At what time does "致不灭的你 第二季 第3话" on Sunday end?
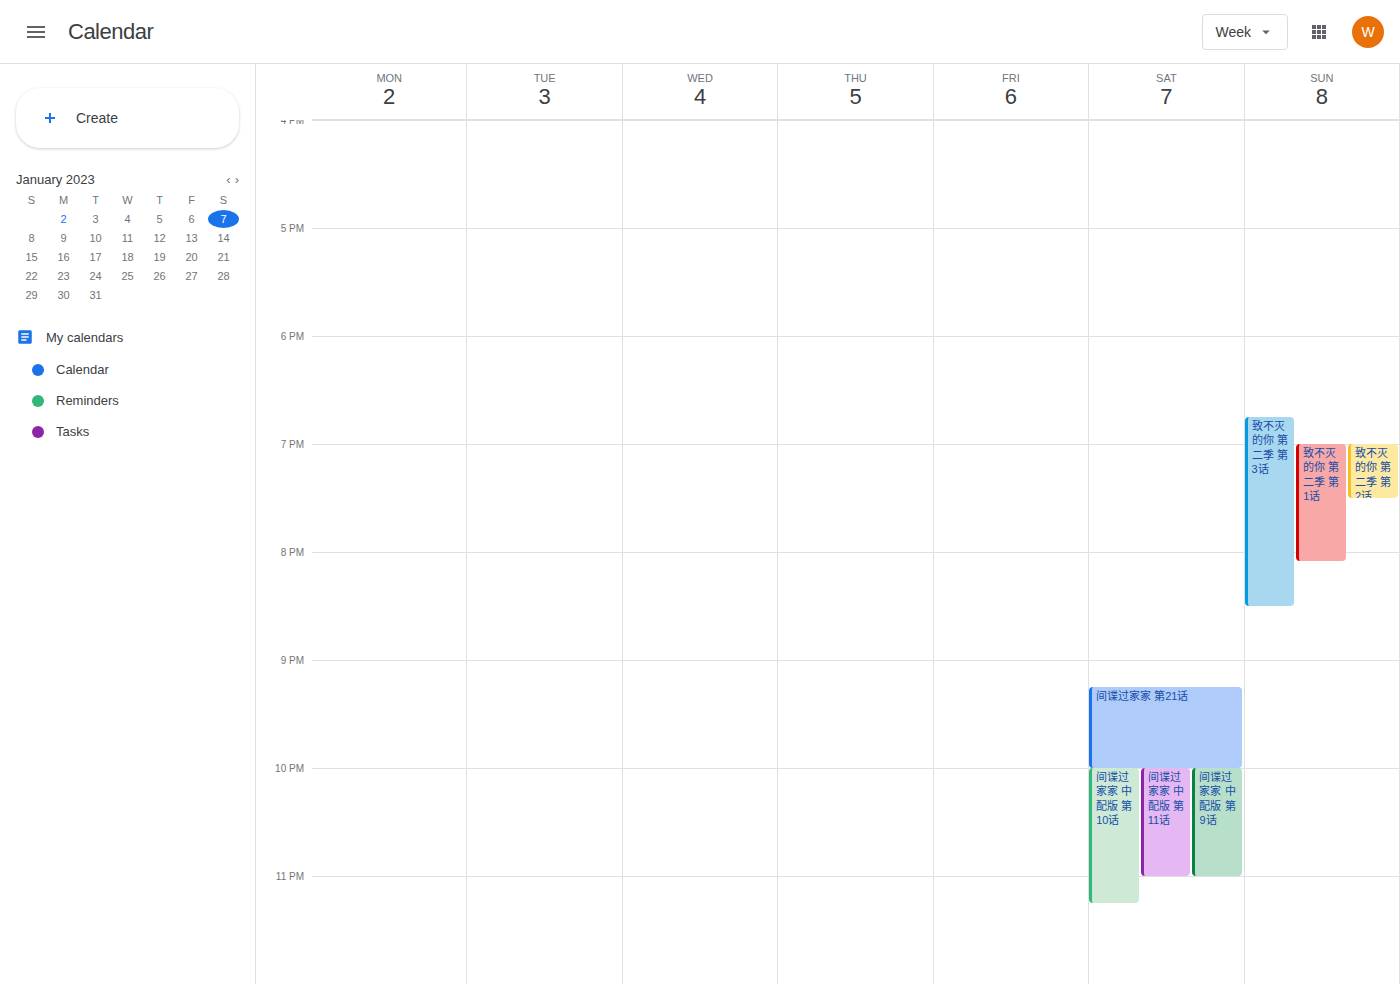
8:30 PM